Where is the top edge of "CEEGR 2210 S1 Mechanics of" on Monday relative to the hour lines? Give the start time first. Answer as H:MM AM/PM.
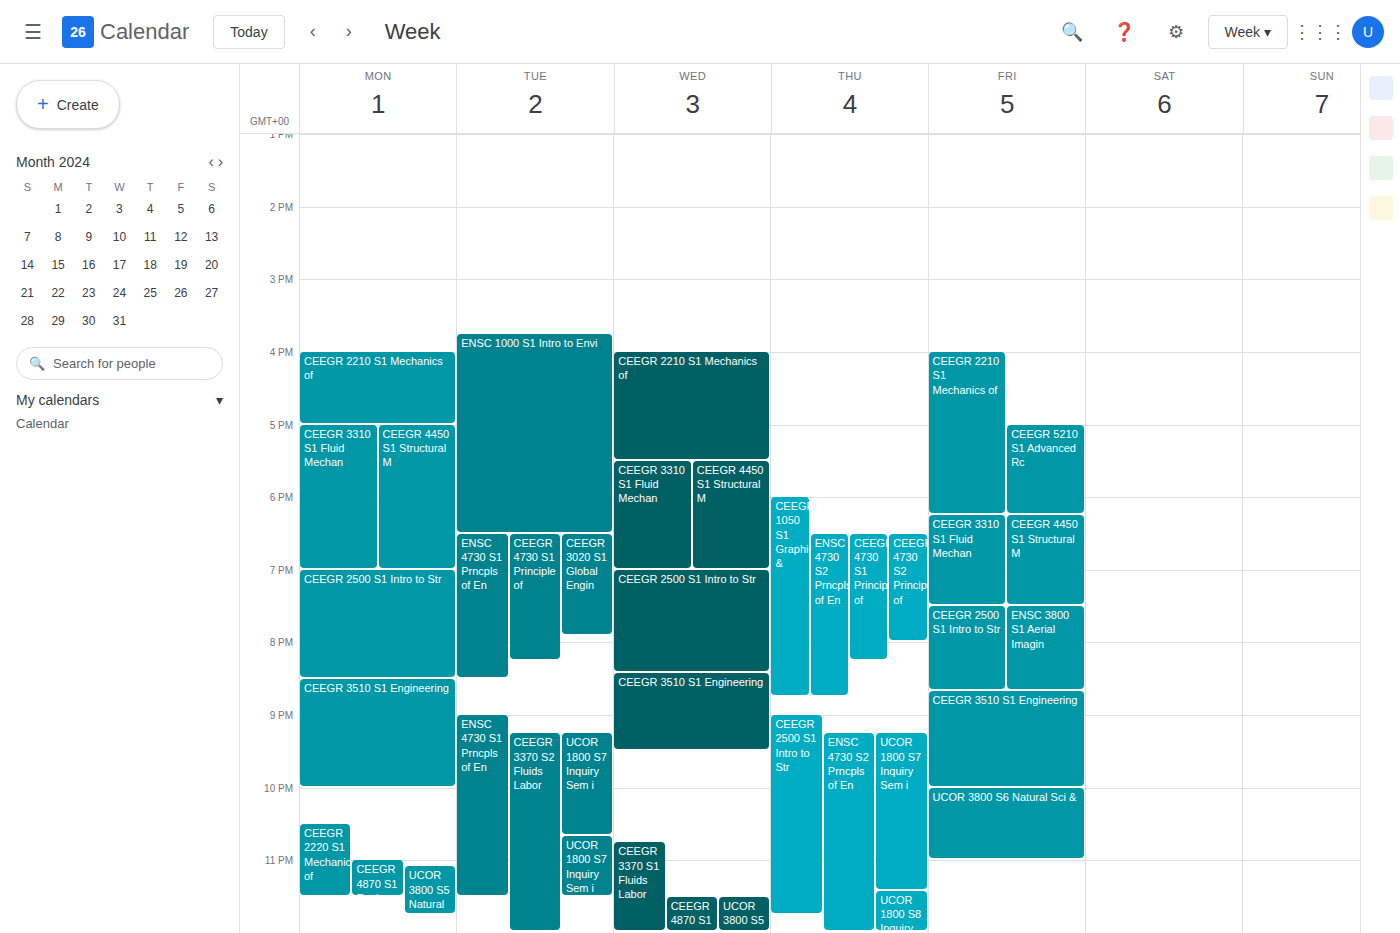
4:00 PM -- exactly on the 4 PM line.